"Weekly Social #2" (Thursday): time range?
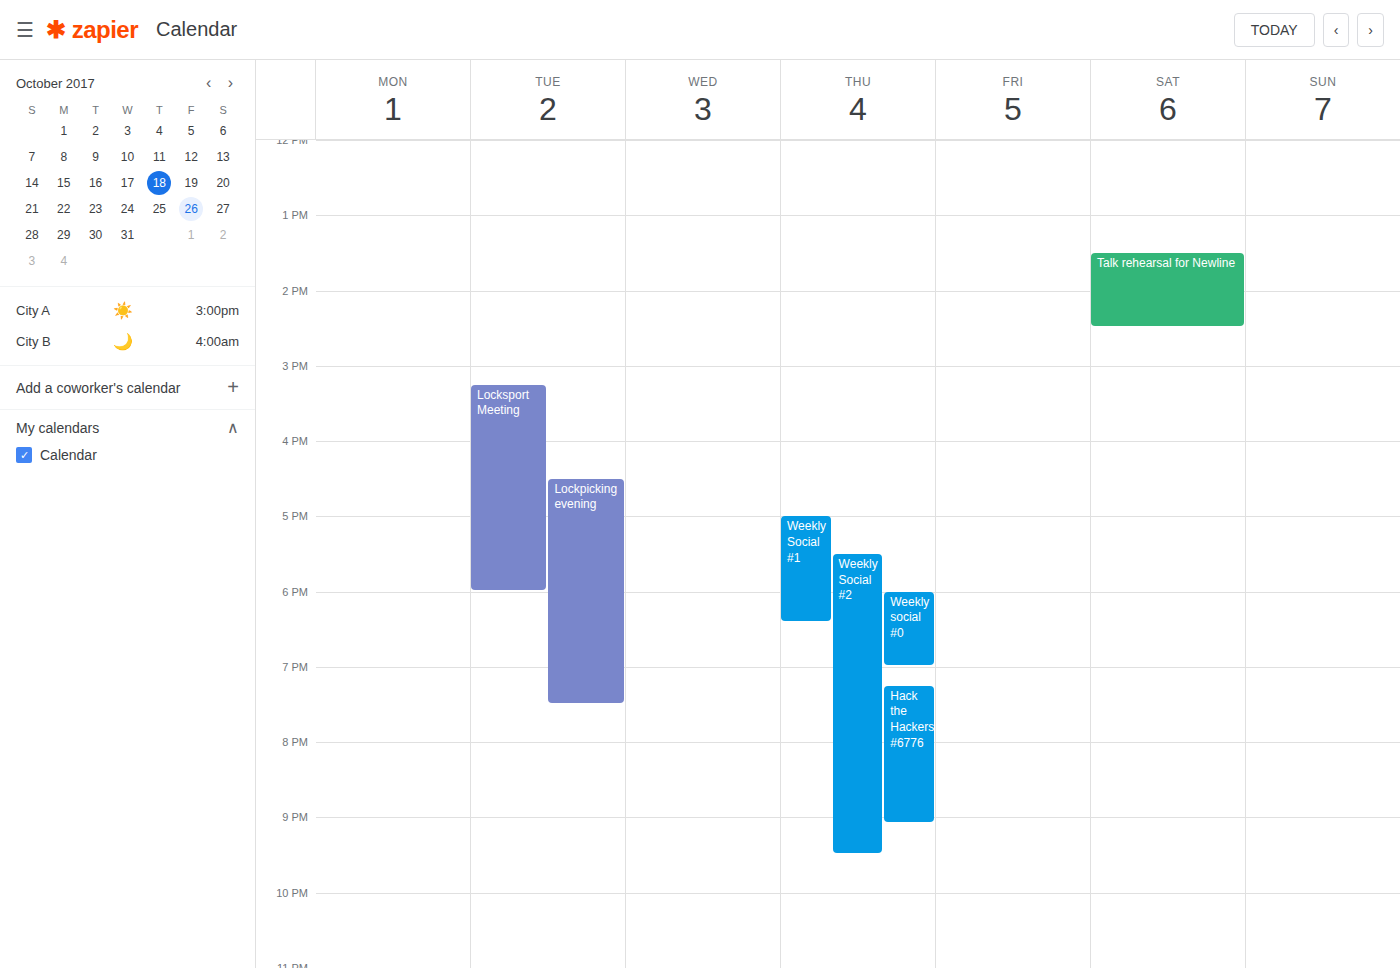
17:30 to 21:30